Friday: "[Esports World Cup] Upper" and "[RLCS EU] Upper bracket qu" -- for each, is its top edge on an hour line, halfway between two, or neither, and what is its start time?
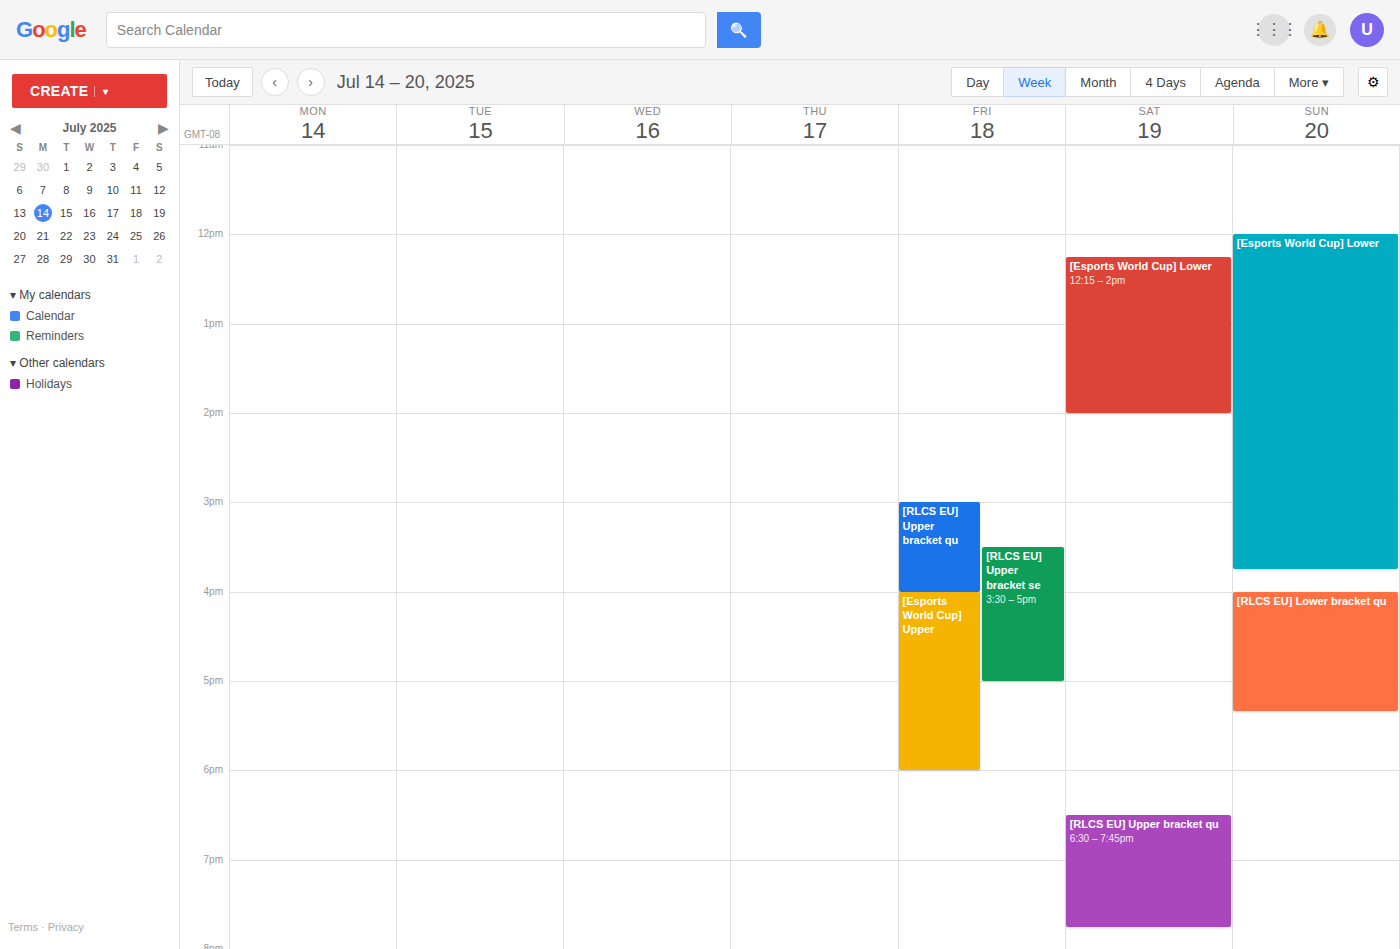
"[Esports World Cup] Upper": 4:00 PM, exactly on the 4 PM line. "[RLCS EU] Upper bracket qu": 3:00 PM, exactly on the 3 PM line.